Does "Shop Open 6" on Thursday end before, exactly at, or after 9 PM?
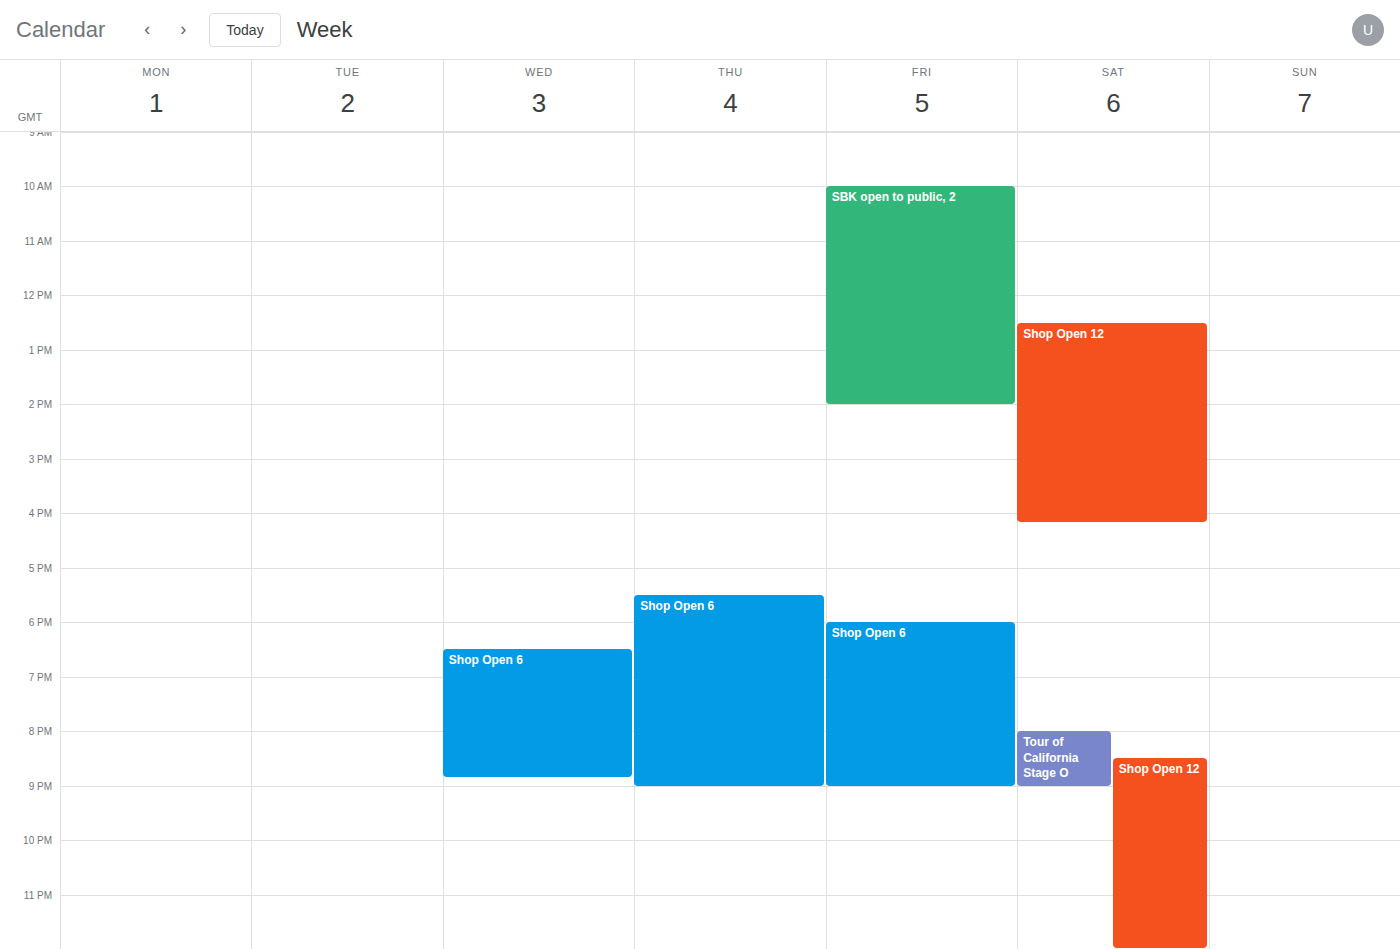
9:00 PM -- exactly at 9 PM, on the 9 PM line.